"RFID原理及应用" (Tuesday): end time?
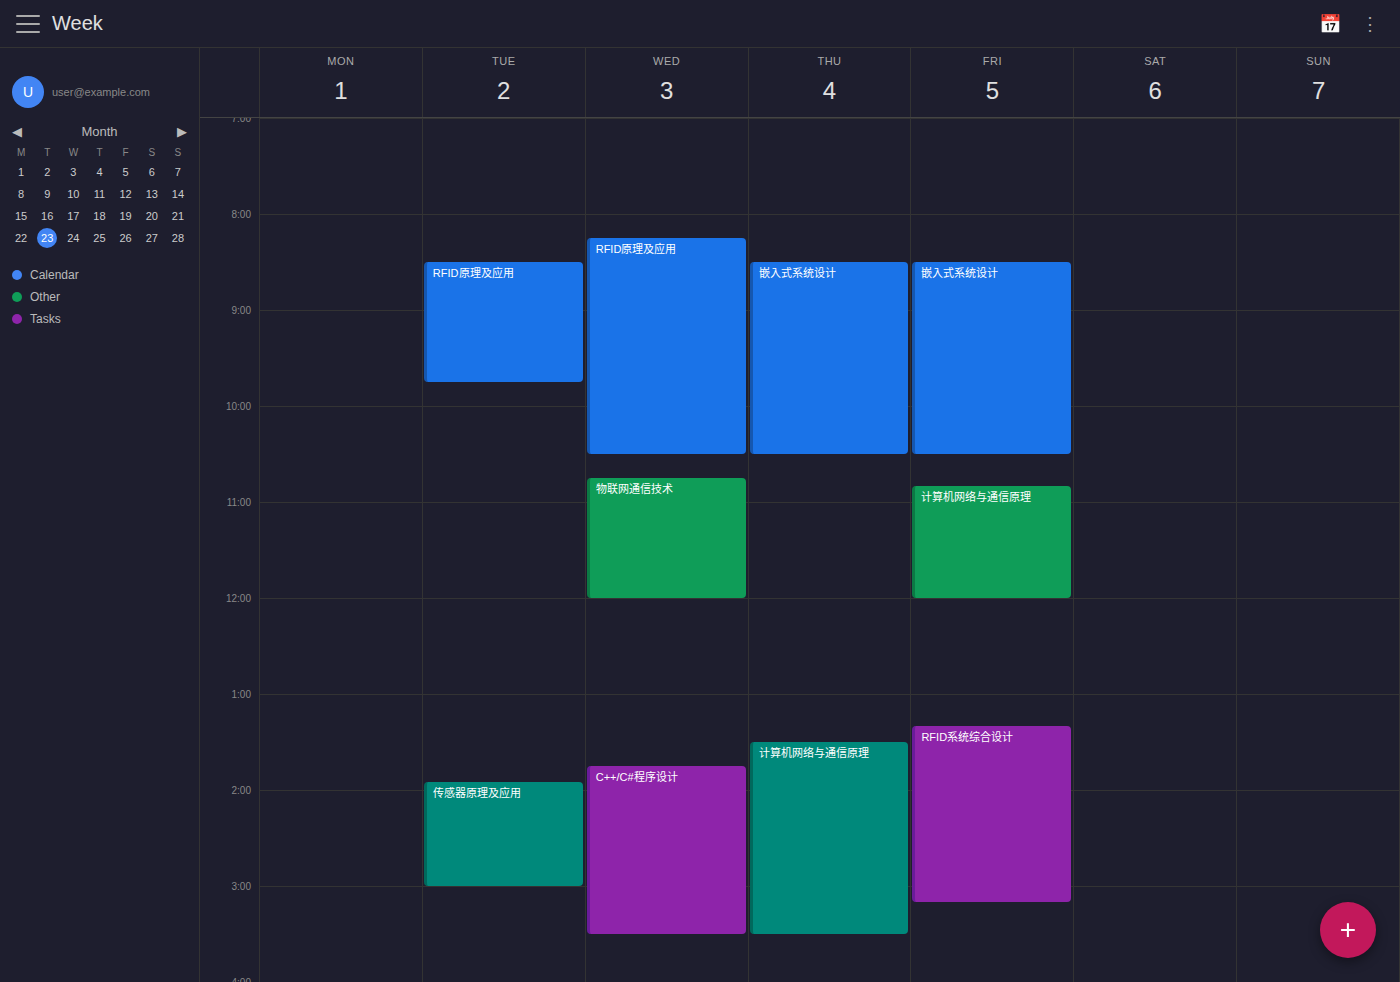
9:45 AM